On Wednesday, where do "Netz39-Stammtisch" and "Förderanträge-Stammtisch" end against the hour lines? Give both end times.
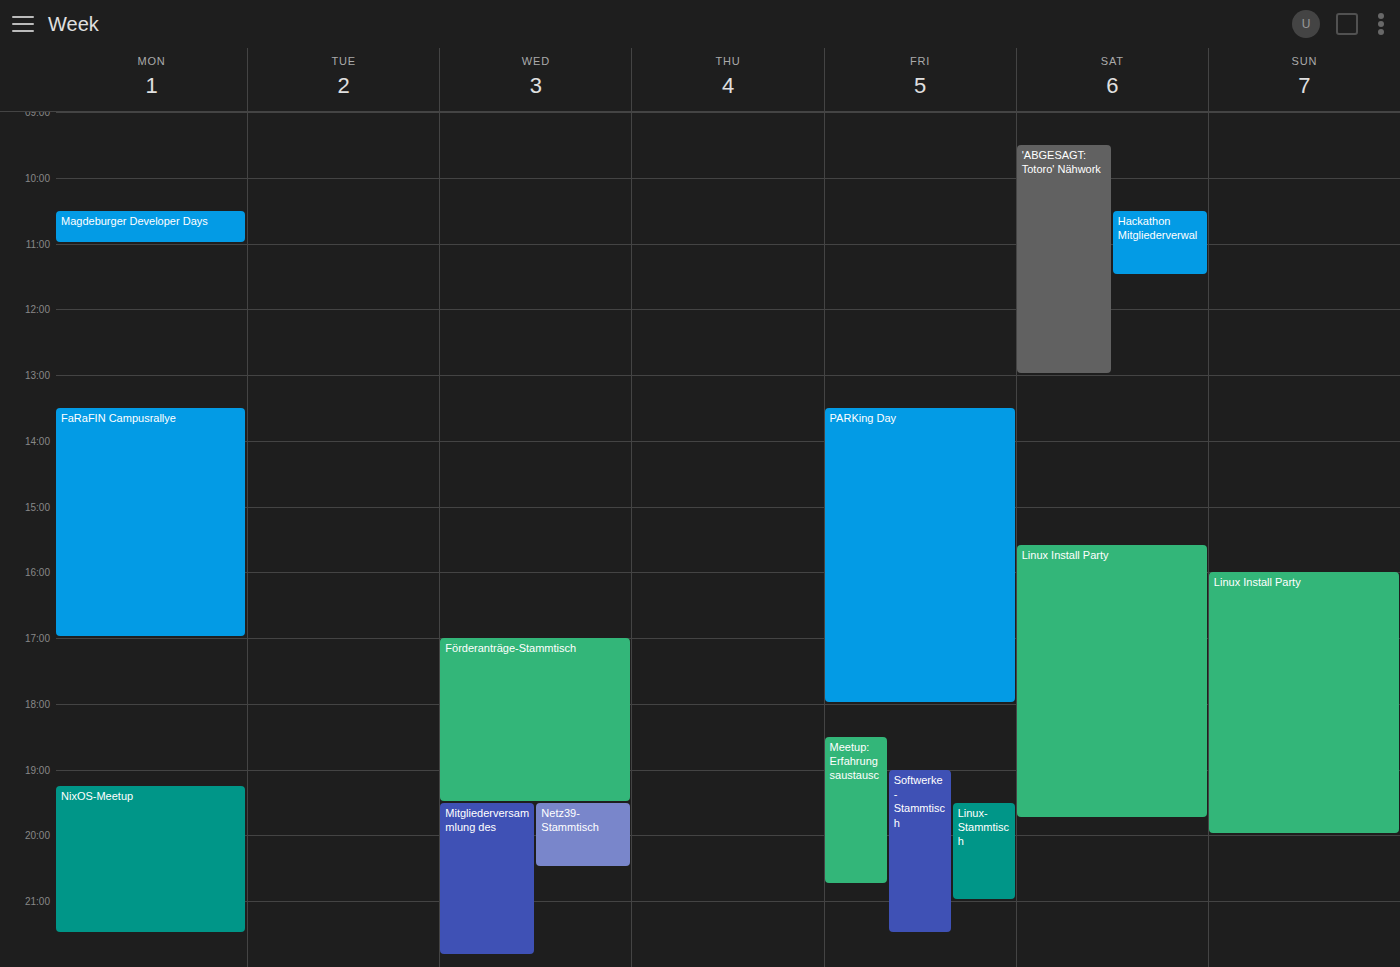
"Netz39-Stammtisch": 8:30 PM, halfway between the 8 PM and 9 PM lines. "Förderanträge-Stammtisch": 7:30 PM, halfway between the 7 PM and 8 PM lines.